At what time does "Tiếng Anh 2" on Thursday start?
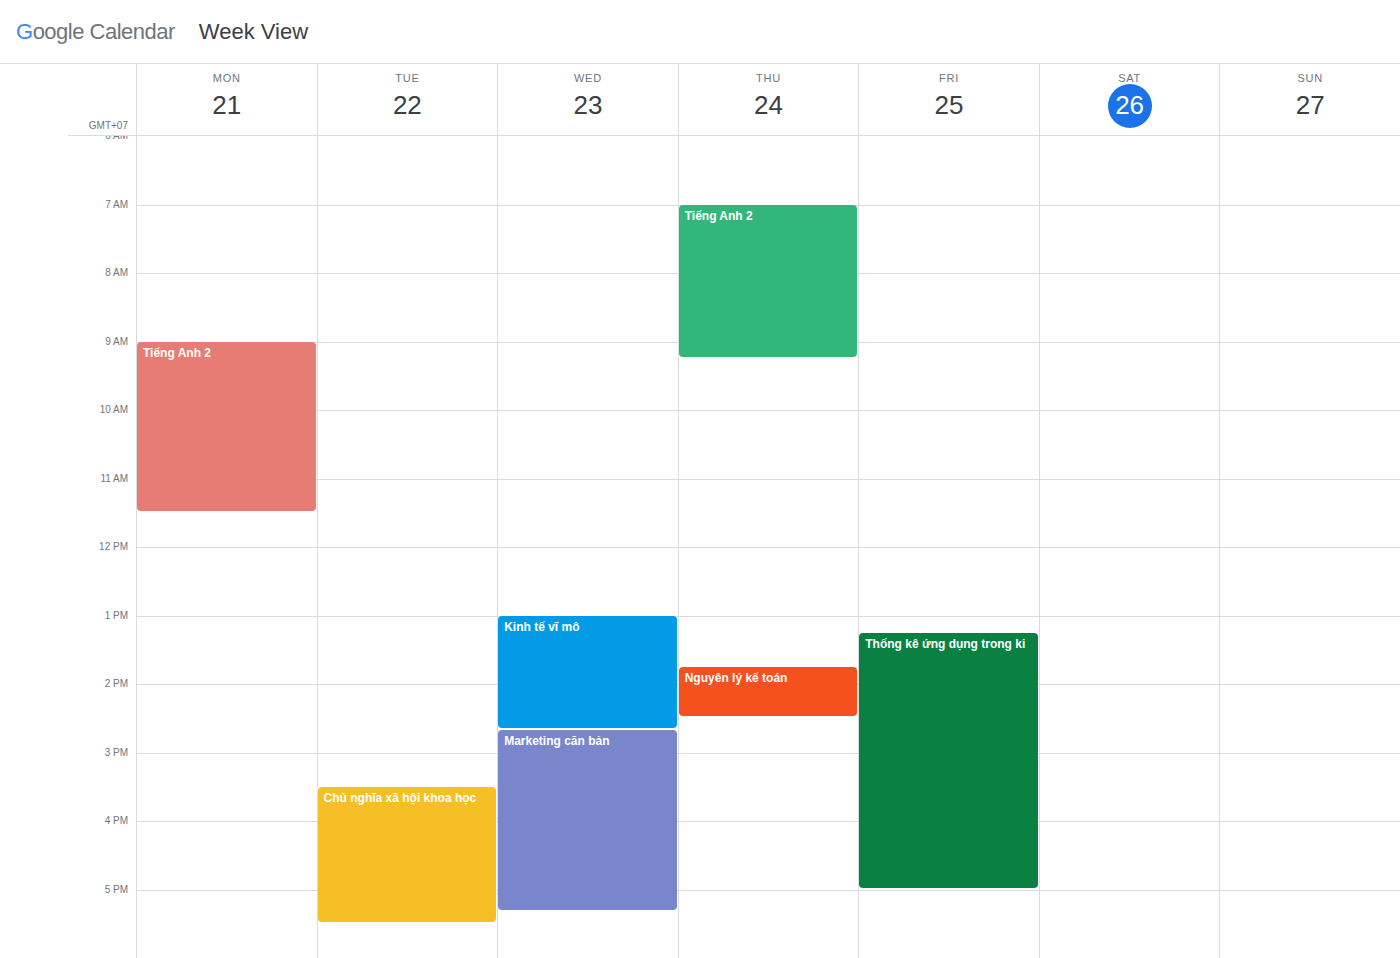
07:00